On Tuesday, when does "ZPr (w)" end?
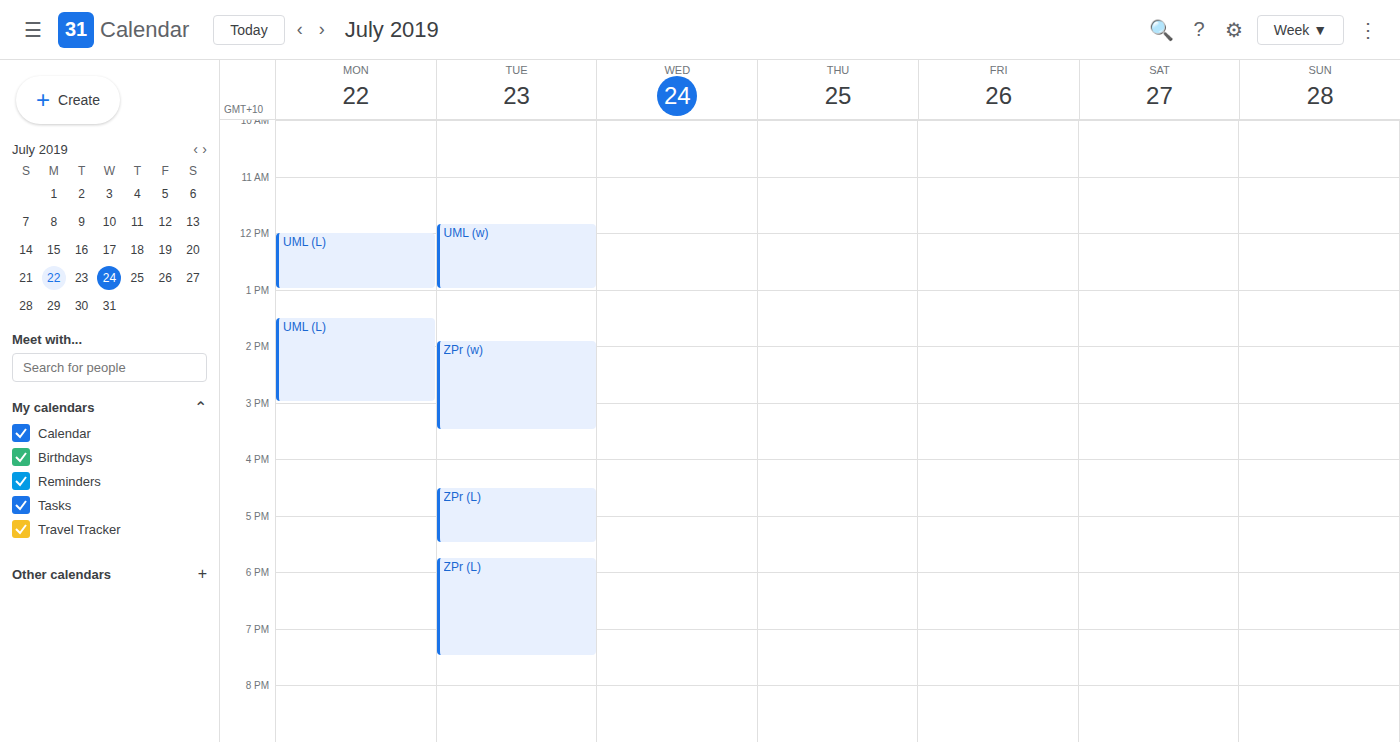
3:30 PM